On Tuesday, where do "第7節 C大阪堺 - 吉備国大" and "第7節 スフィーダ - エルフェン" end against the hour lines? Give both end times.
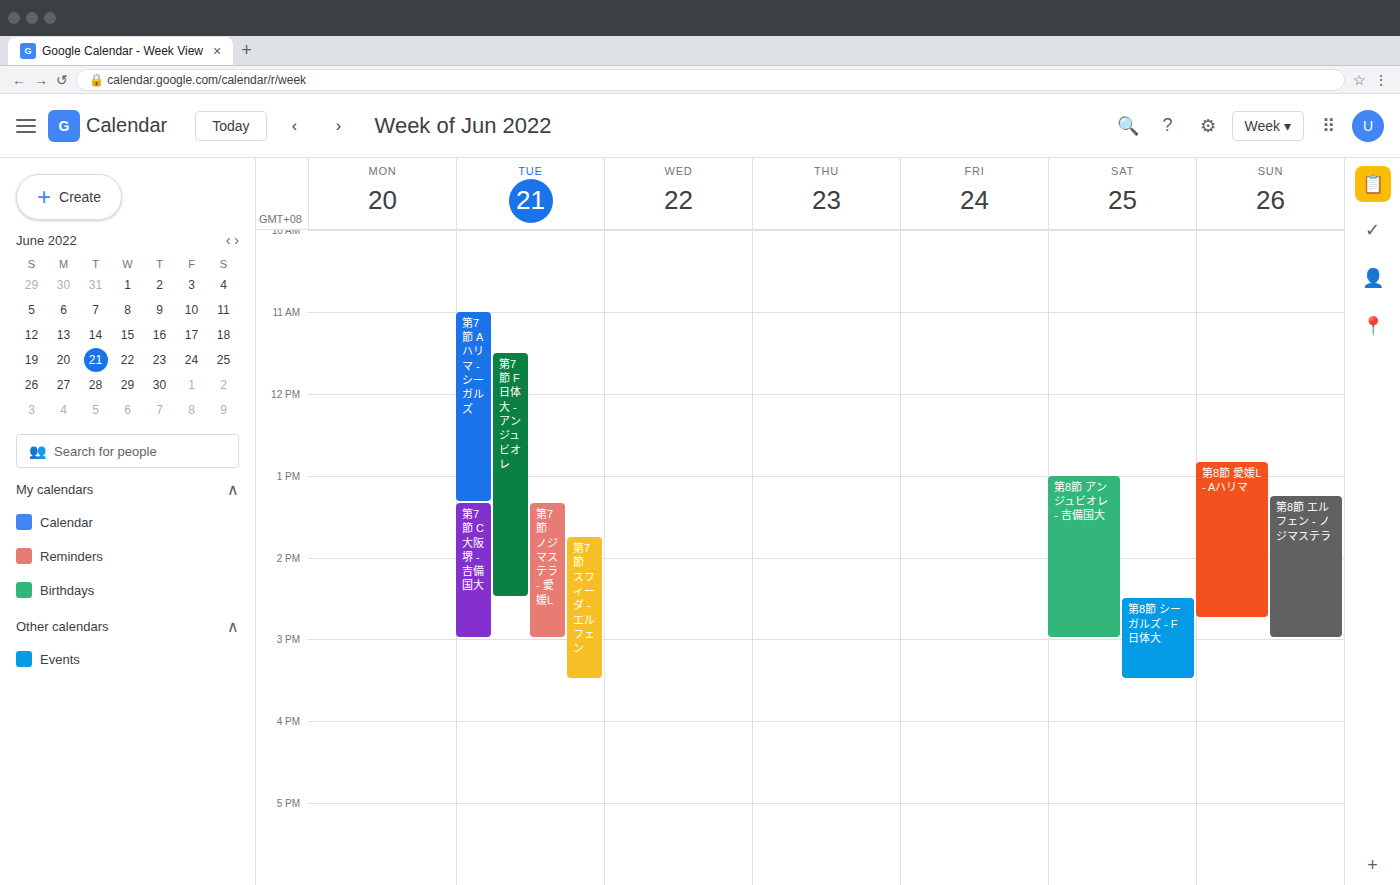
"第7節 C大阪堺 - 吉備国大": 15:00, exactly on the 15:00 line. "第7節 スフィーダ - エルフェン": 15:30, halfway between the 15:00 and 16:00 lines.